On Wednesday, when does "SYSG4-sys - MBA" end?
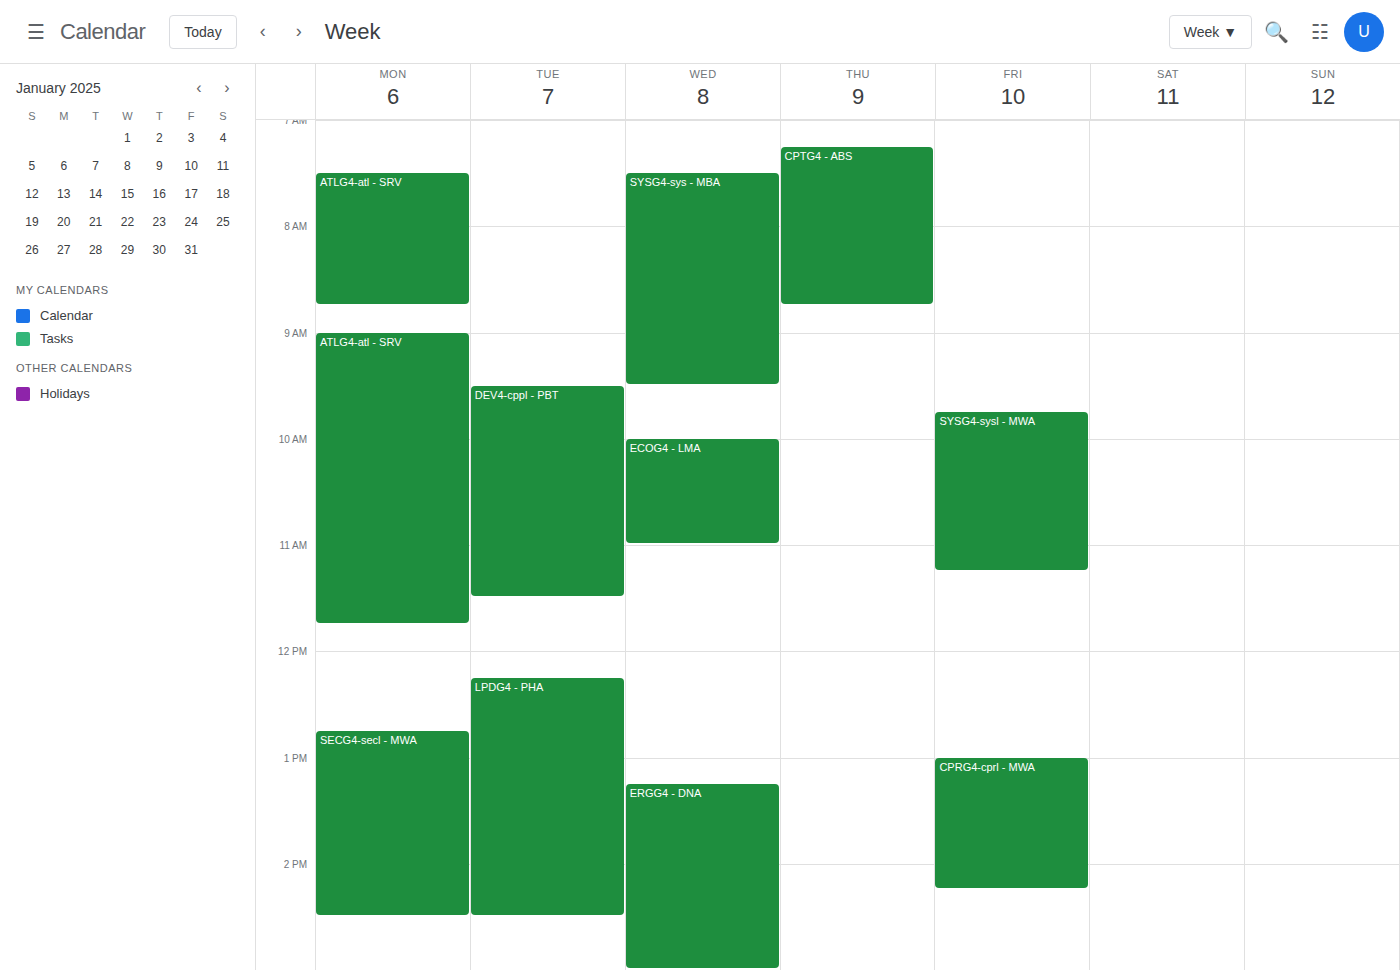
9:30 AM